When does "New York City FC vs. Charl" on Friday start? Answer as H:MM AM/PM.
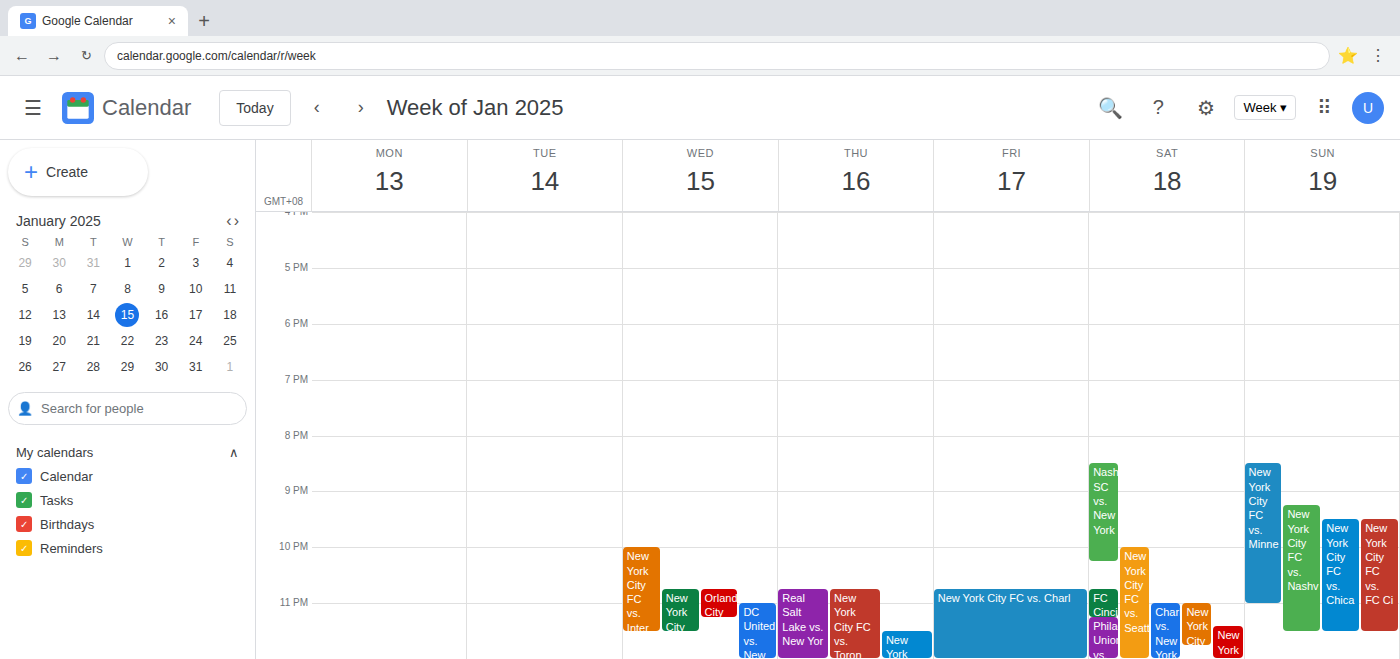
10:45 PM